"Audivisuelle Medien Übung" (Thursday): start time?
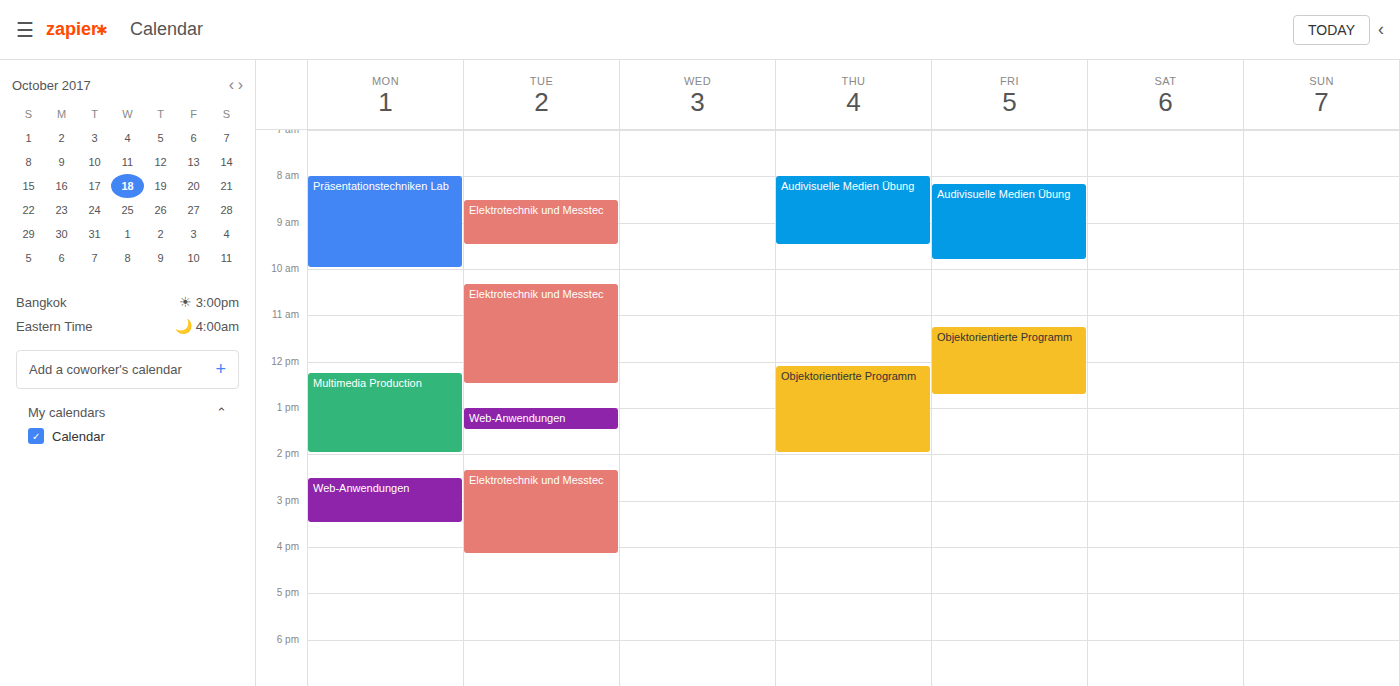
08:00